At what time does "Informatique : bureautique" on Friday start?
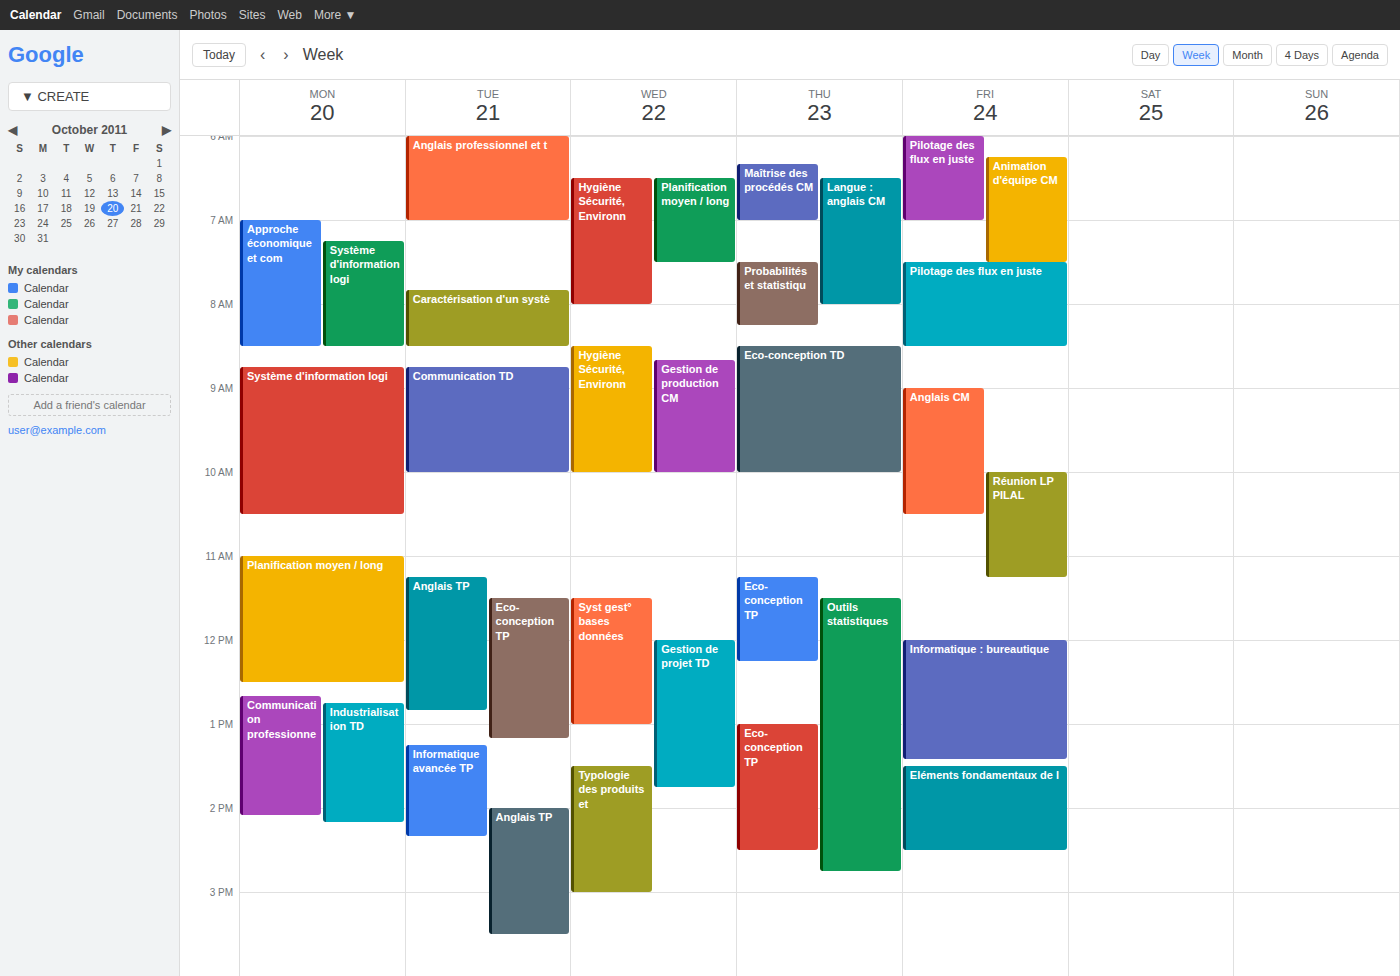
12:00 PM